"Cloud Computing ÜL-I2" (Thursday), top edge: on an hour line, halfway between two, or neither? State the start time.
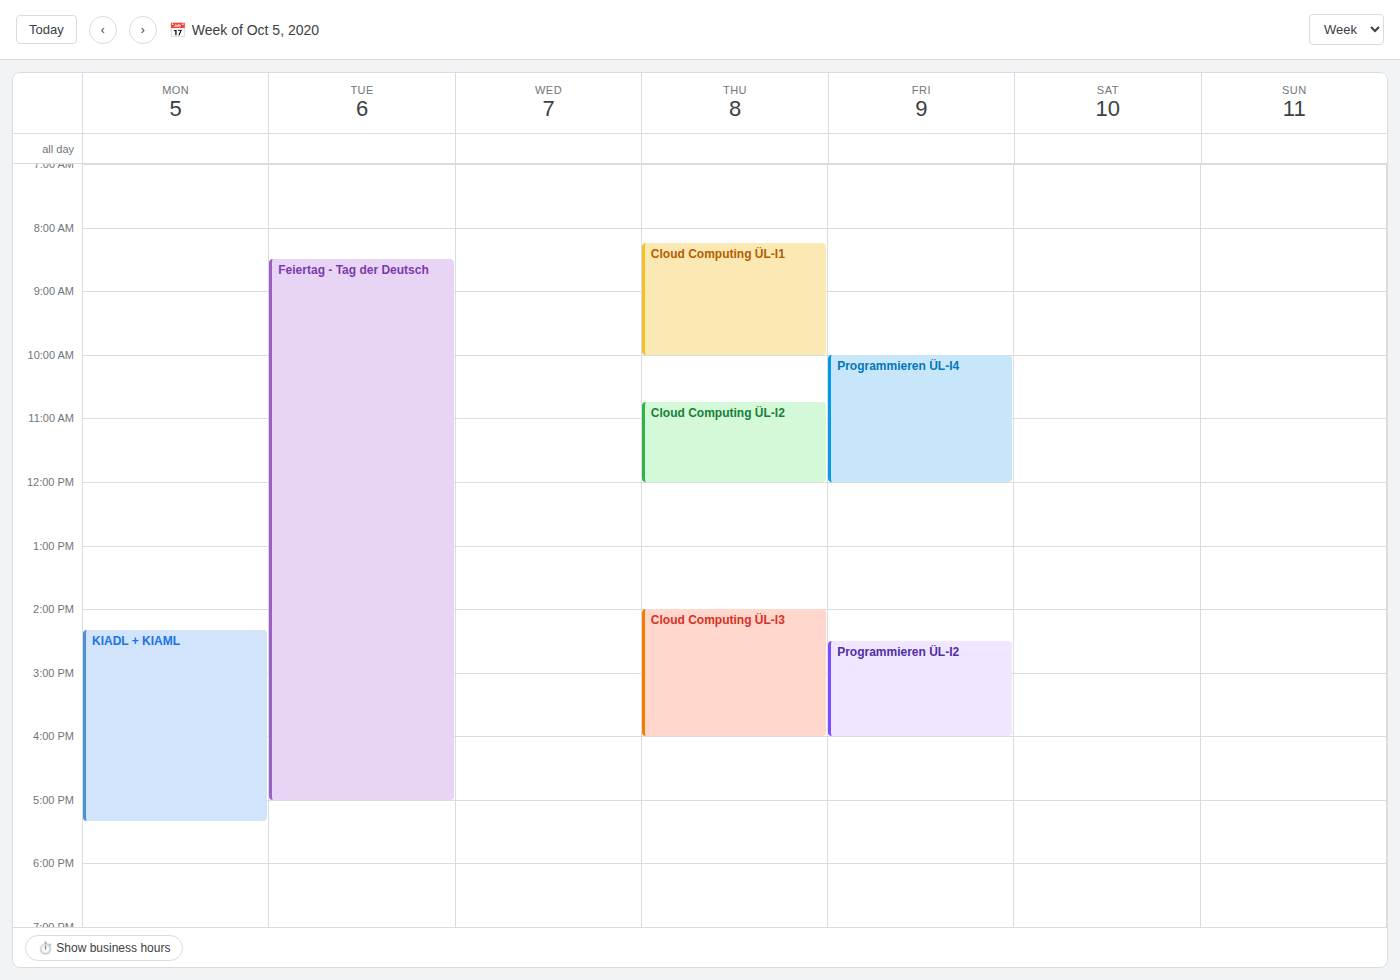
10:45 -- neither: three quarters of the way from the 10:00 line to the 11:00 line.